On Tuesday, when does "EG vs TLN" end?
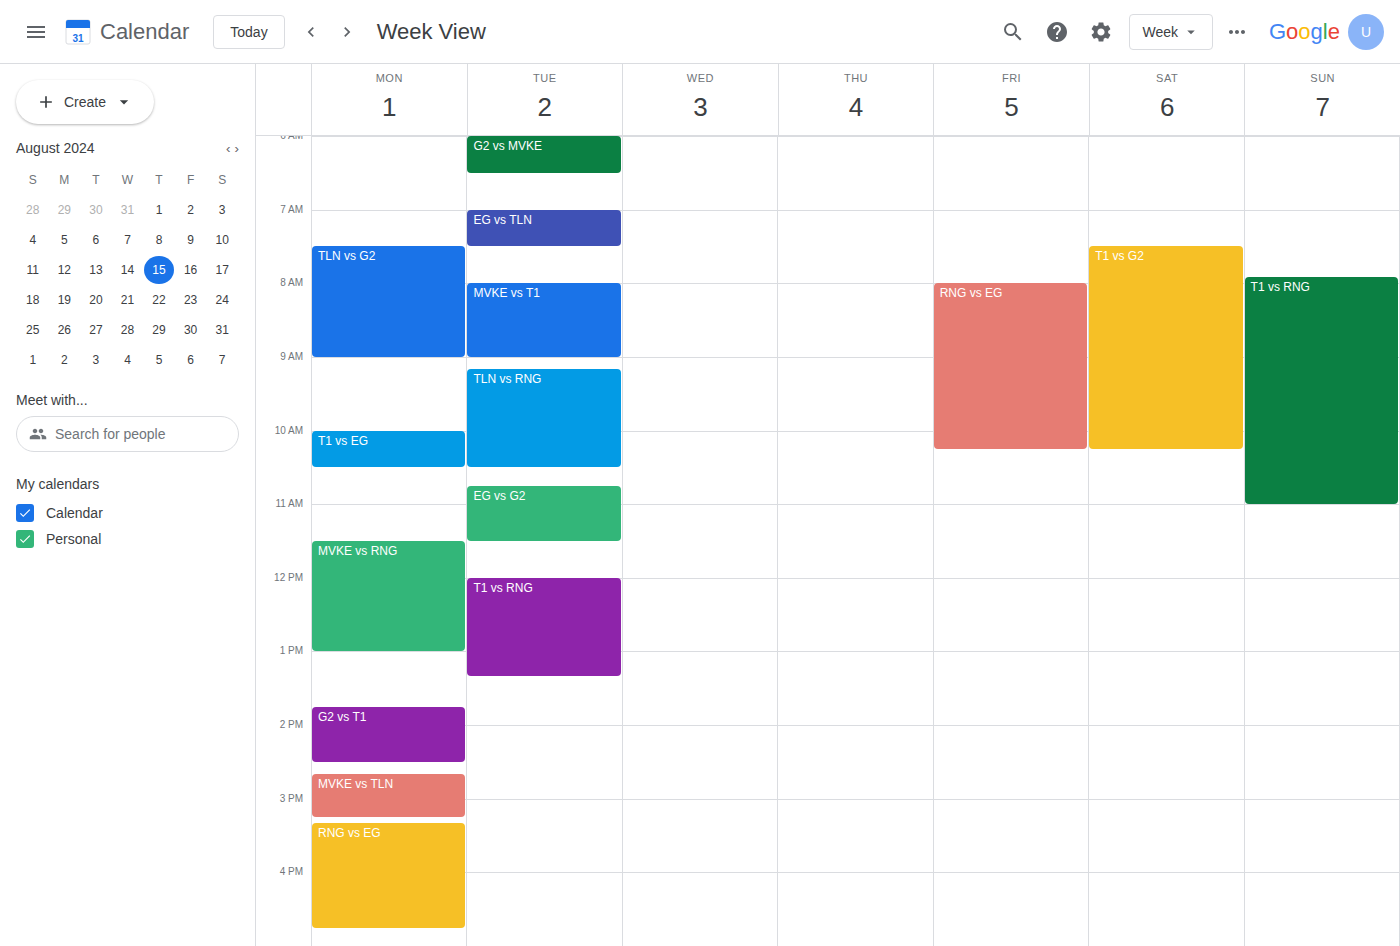
7:30 AM